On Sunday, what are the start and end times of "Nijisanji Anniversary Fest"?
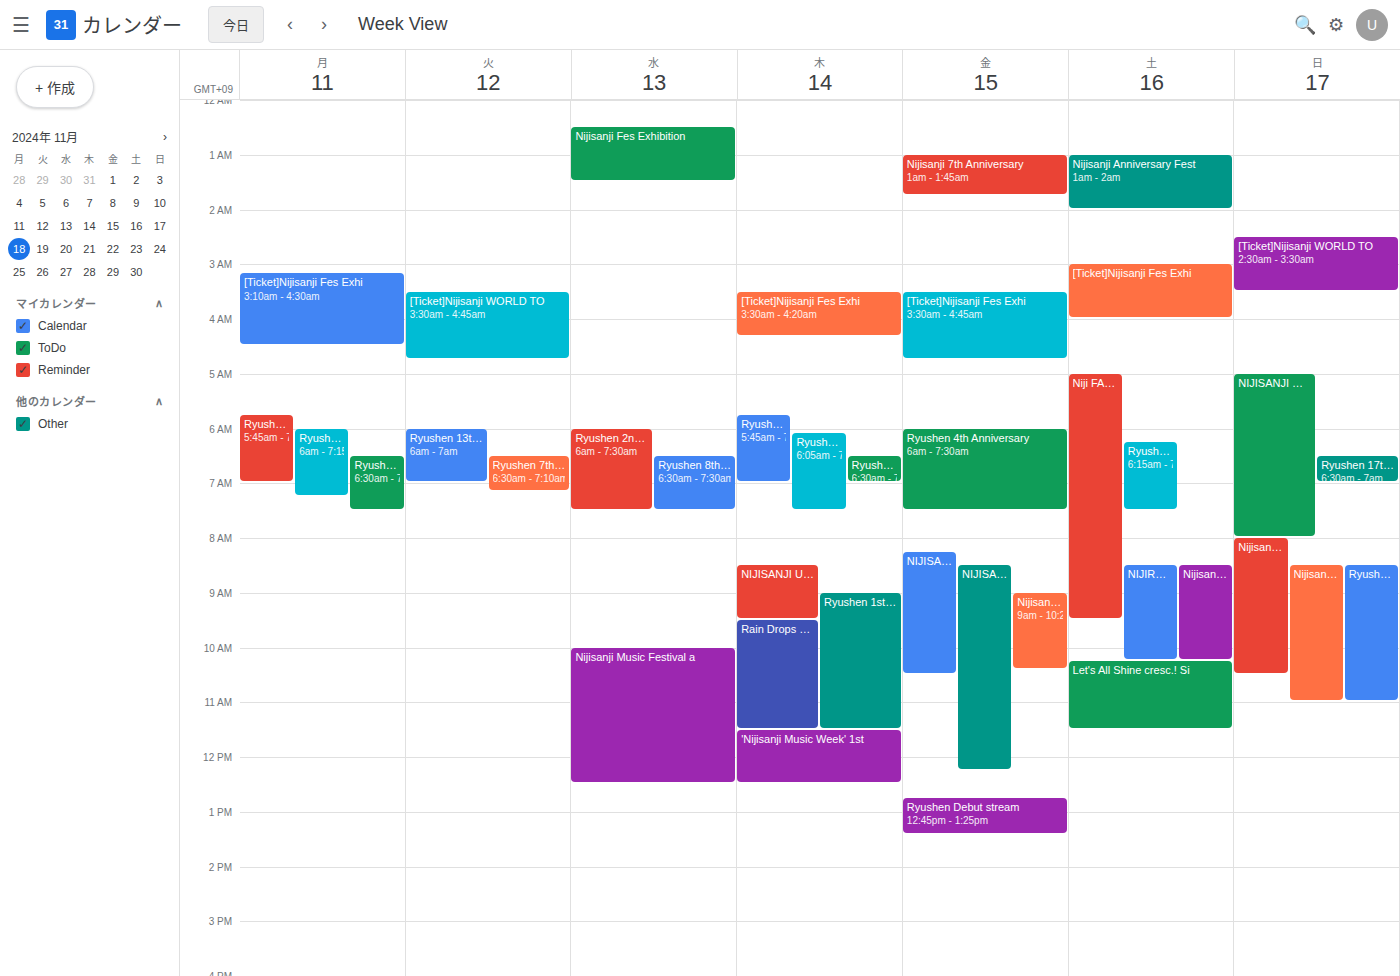
8:30 AM to 11:00 AM